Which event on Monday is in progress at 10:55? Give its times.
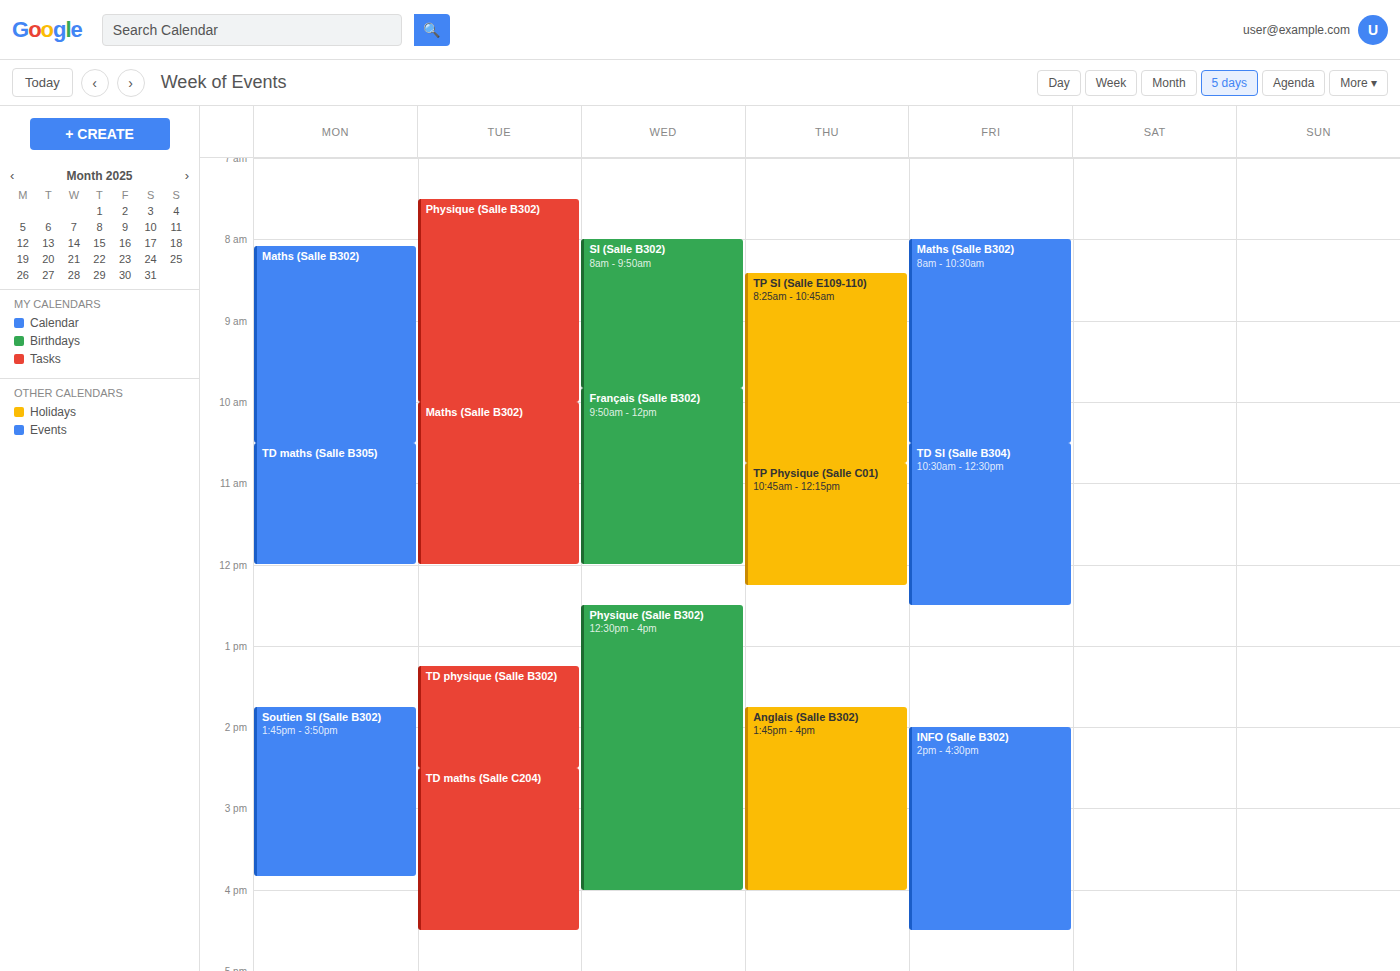
"TD maths (Salle B305)", 10:30 to 12:00